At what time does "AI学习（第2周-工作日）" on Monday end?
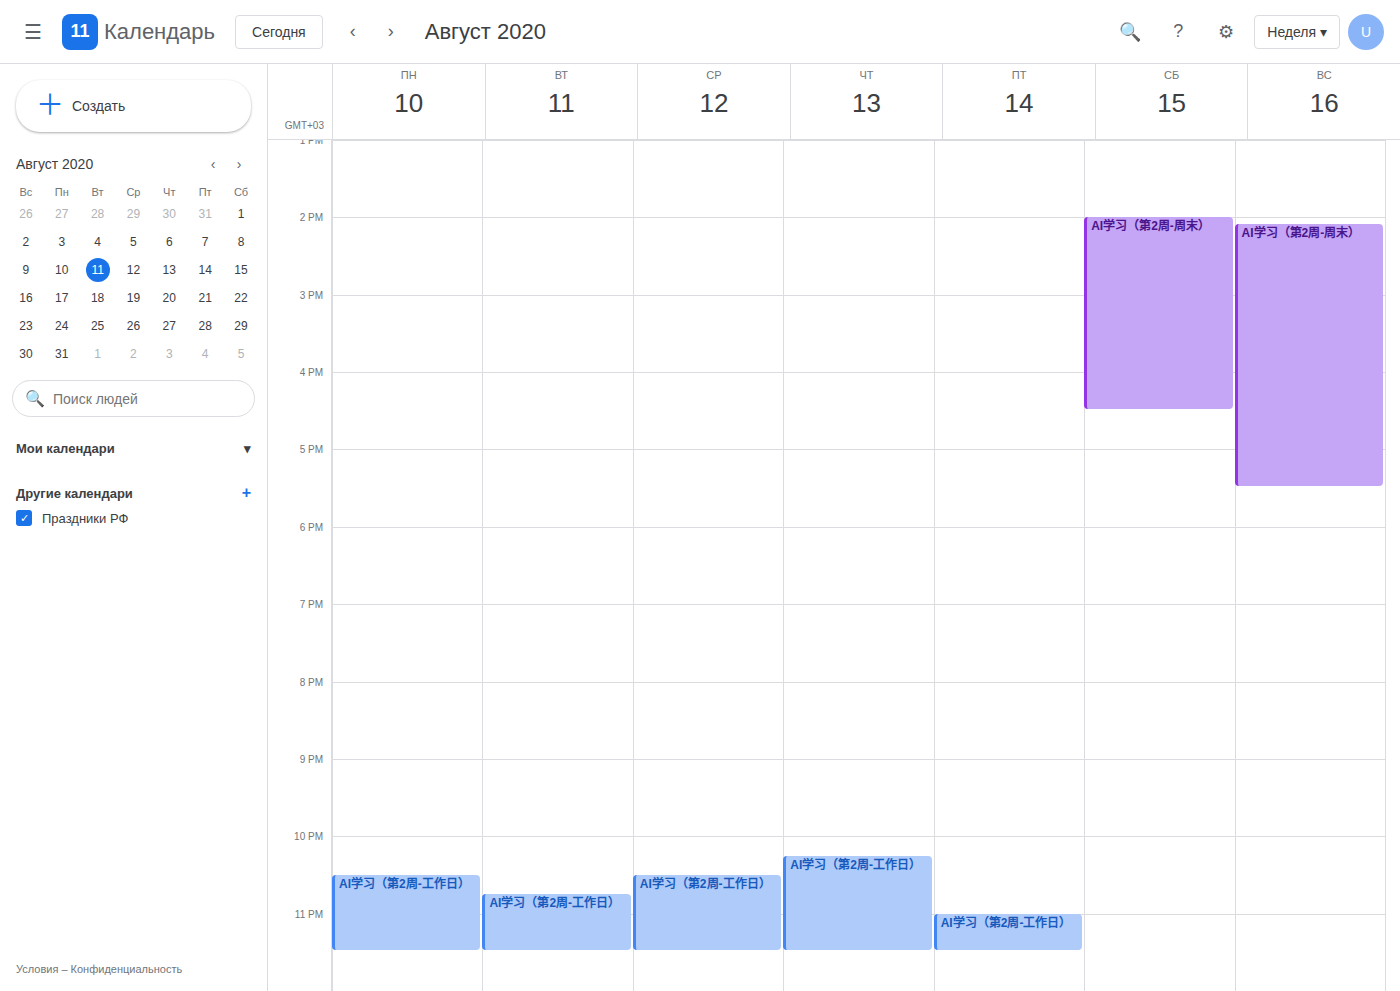
11:30 PM